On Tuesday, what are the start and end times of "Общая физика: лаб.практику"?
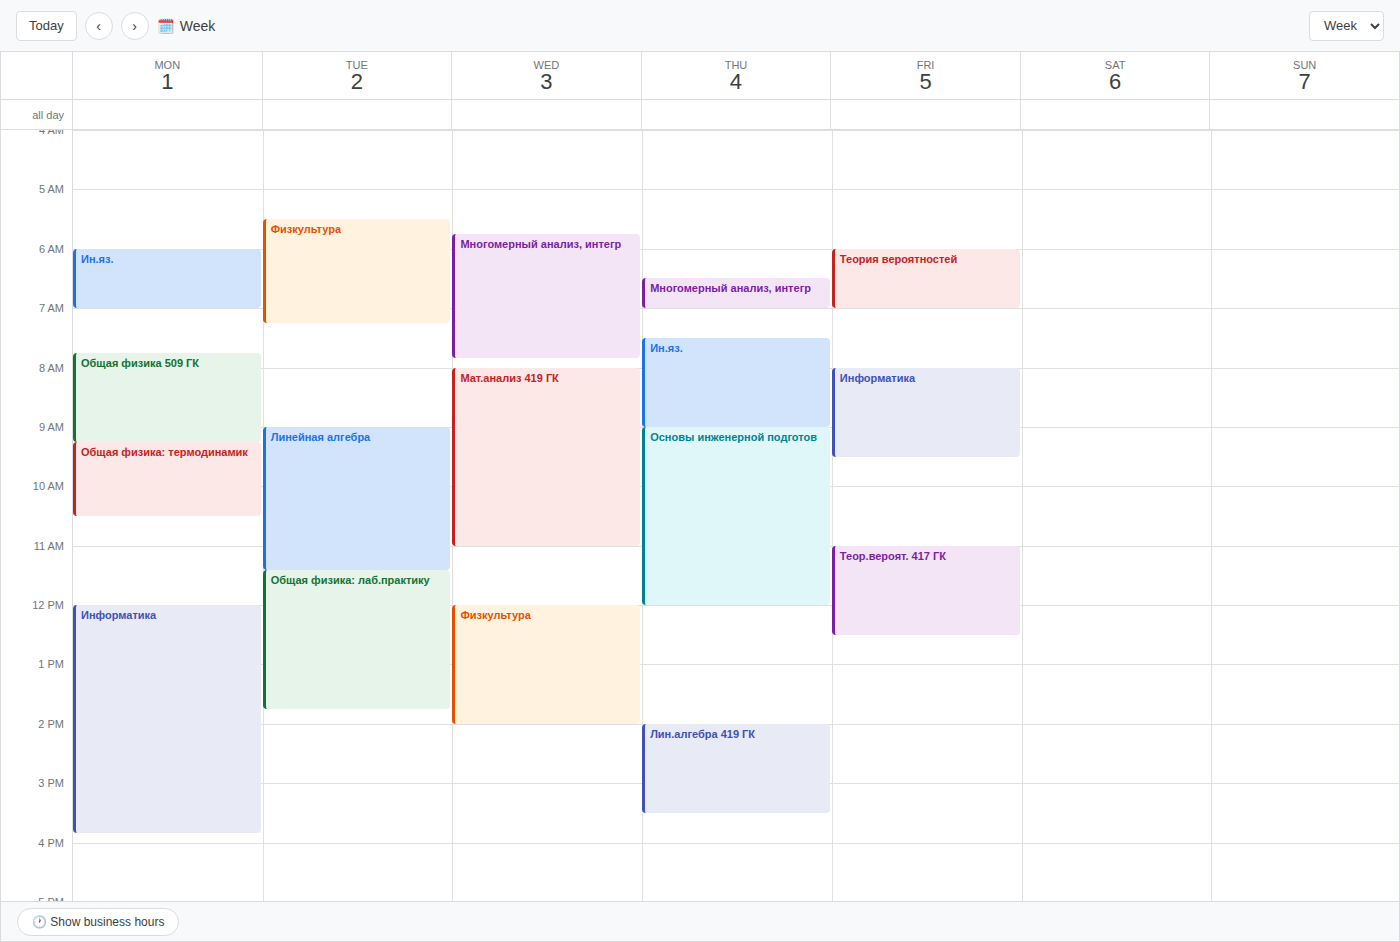
11:25 AM to 1:45 PM